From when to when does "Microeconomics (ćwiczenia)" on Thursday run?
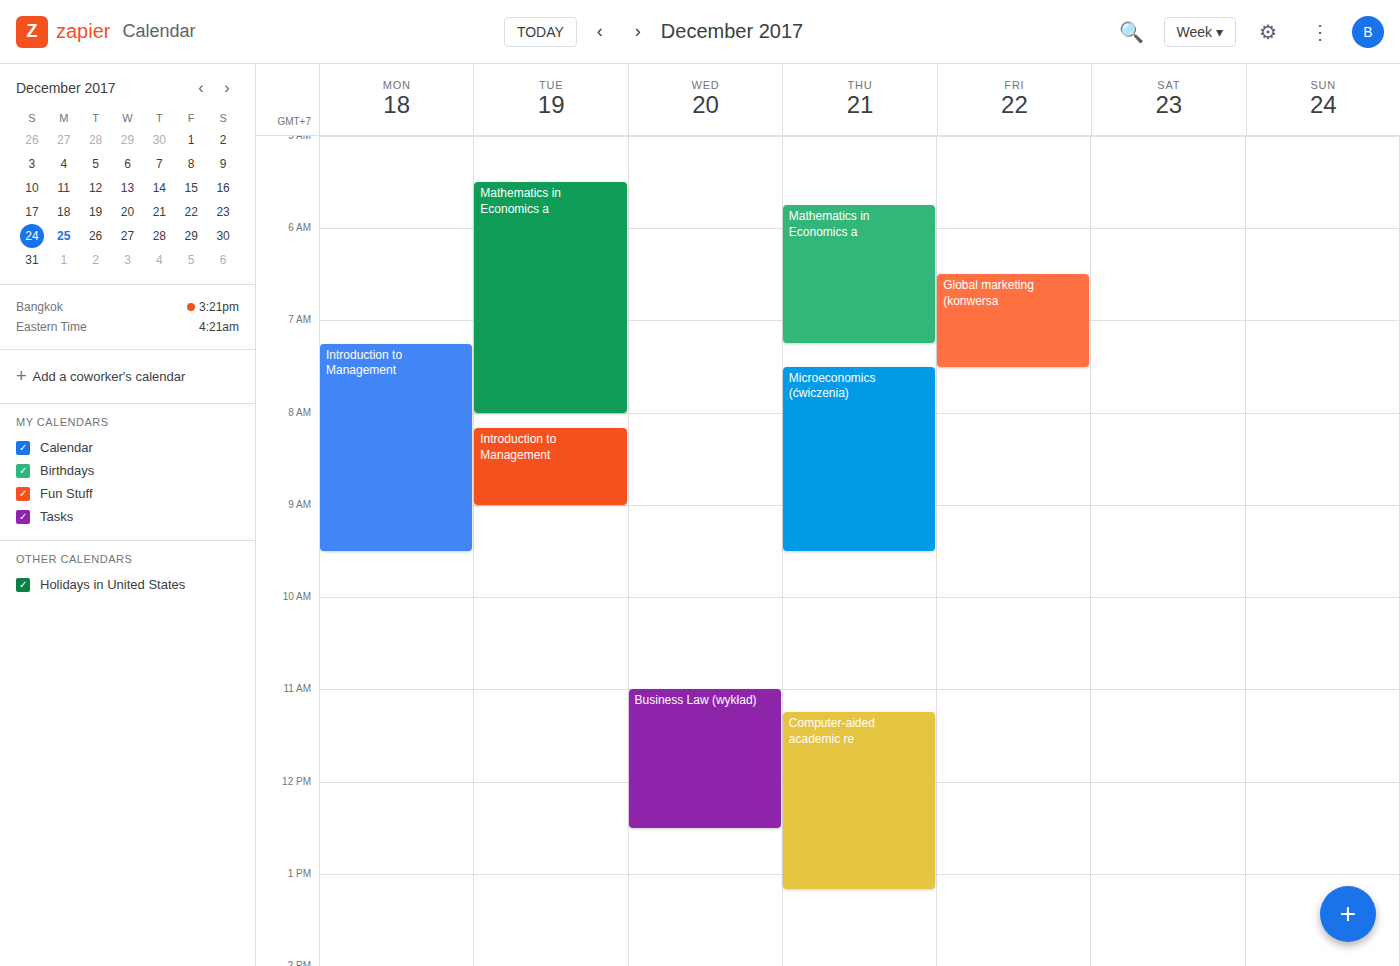
7:30 AM to 9:30 AM